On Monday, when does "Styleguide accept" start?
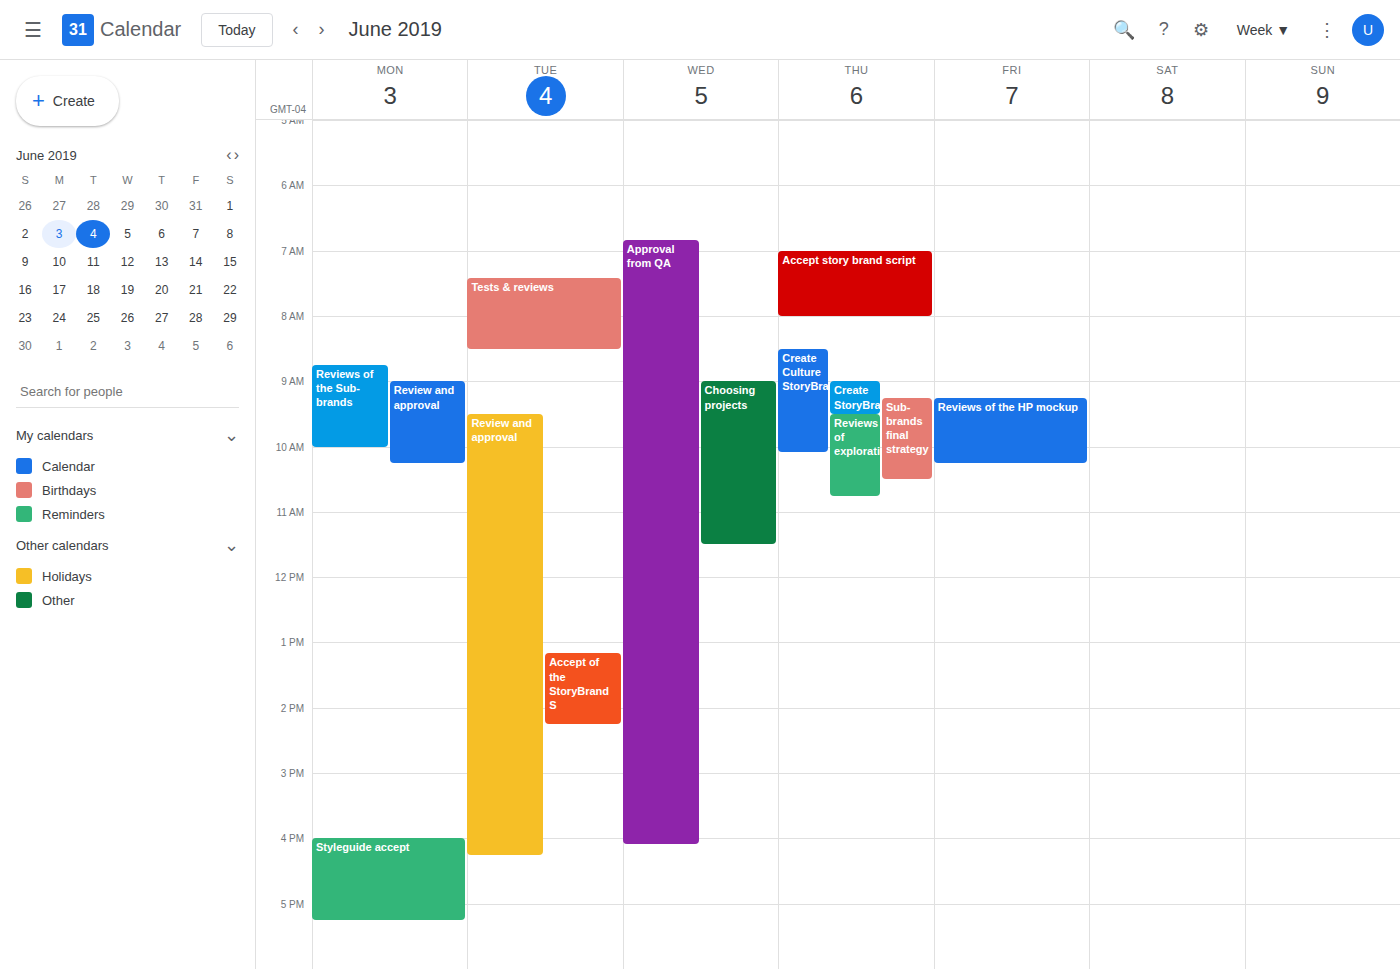
4:00 PM